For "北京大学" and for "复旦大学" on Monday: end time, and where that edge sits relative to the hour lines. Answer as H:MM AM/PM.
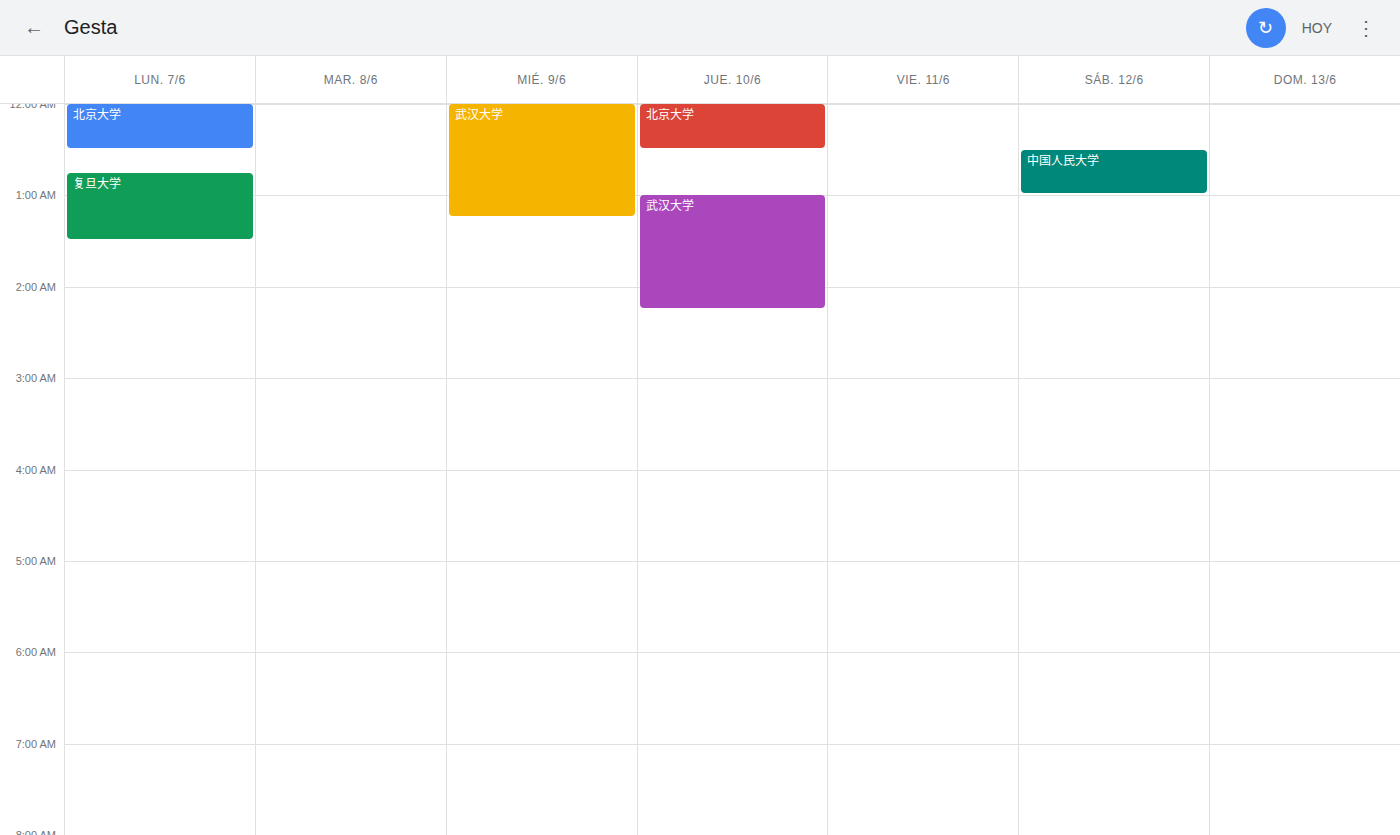
"北京大学": 12:30 AM, halfway between the 12 AM and 1 AM lines. "复旦大学": 1:30 AM, halfway between the 1 AM and 2 AM lines.